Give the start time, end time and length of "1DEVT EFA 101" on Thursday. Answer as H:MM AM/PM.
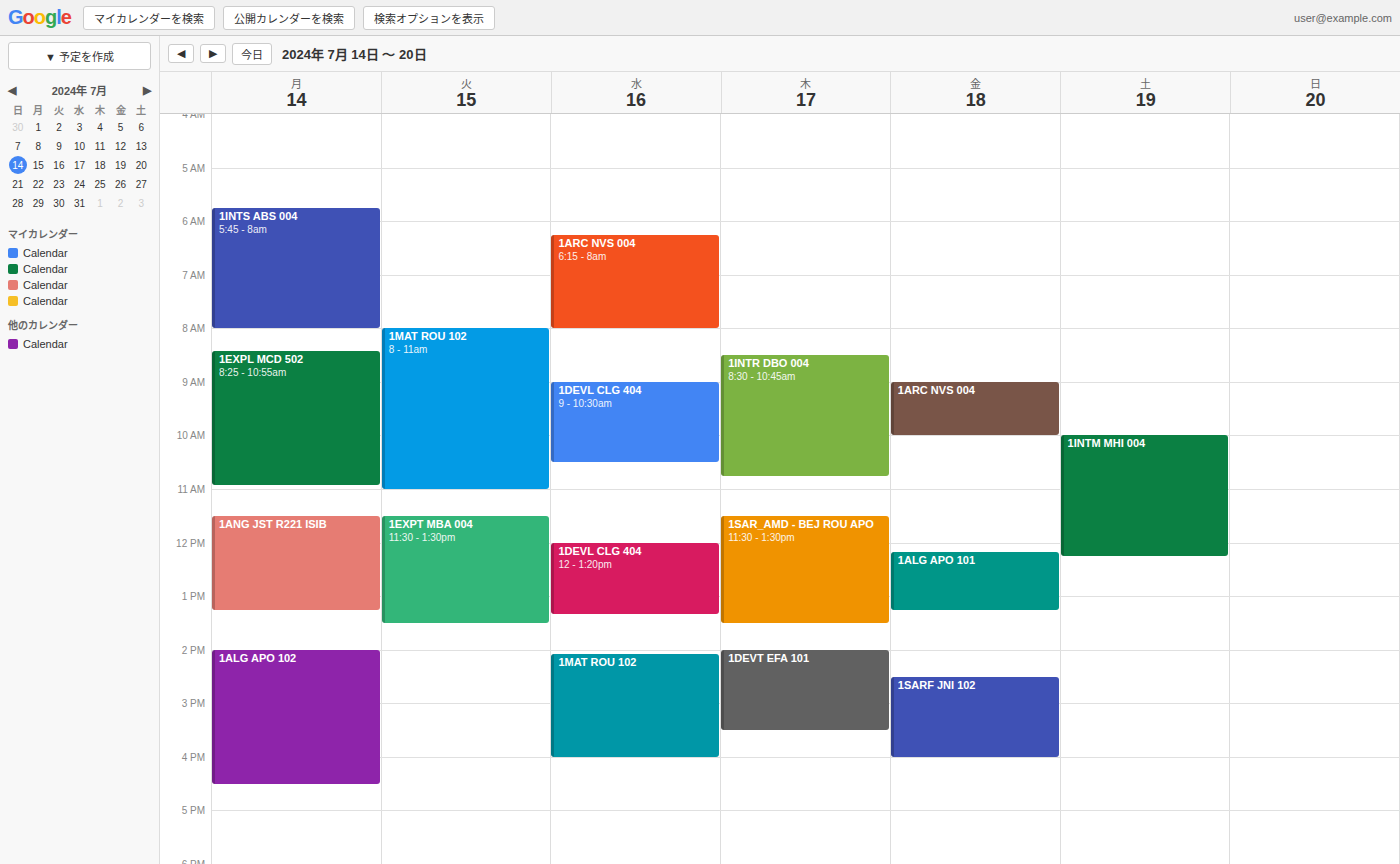
2:00 PM to 3:30 PM, 1 hour 30 minutes